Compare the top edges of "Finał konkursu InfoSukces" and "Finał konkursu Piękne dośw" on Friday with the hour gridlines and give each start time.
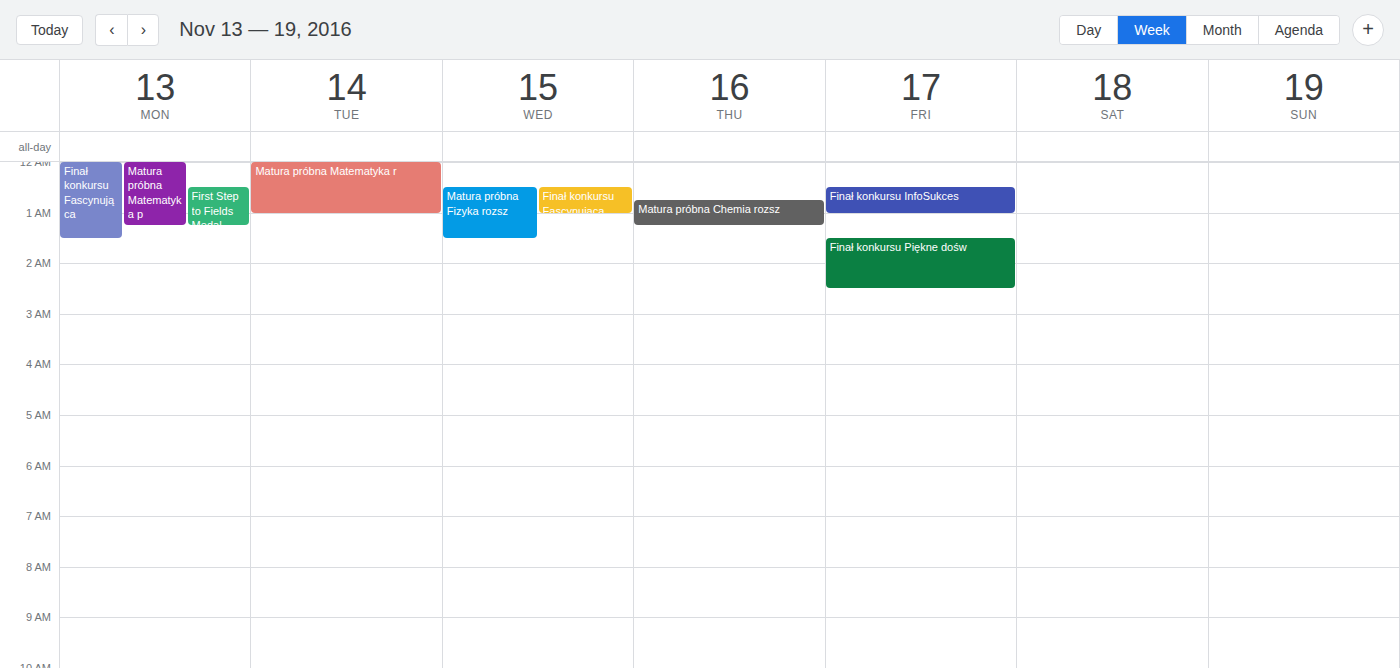
"Finał konkursu InfoSukces": 00:30, halfway between the 00:00 and 01:00 lines. "Finał konkursu Piękne dośw": 01:30, halfway between the 01:00 and 02:00 lines.